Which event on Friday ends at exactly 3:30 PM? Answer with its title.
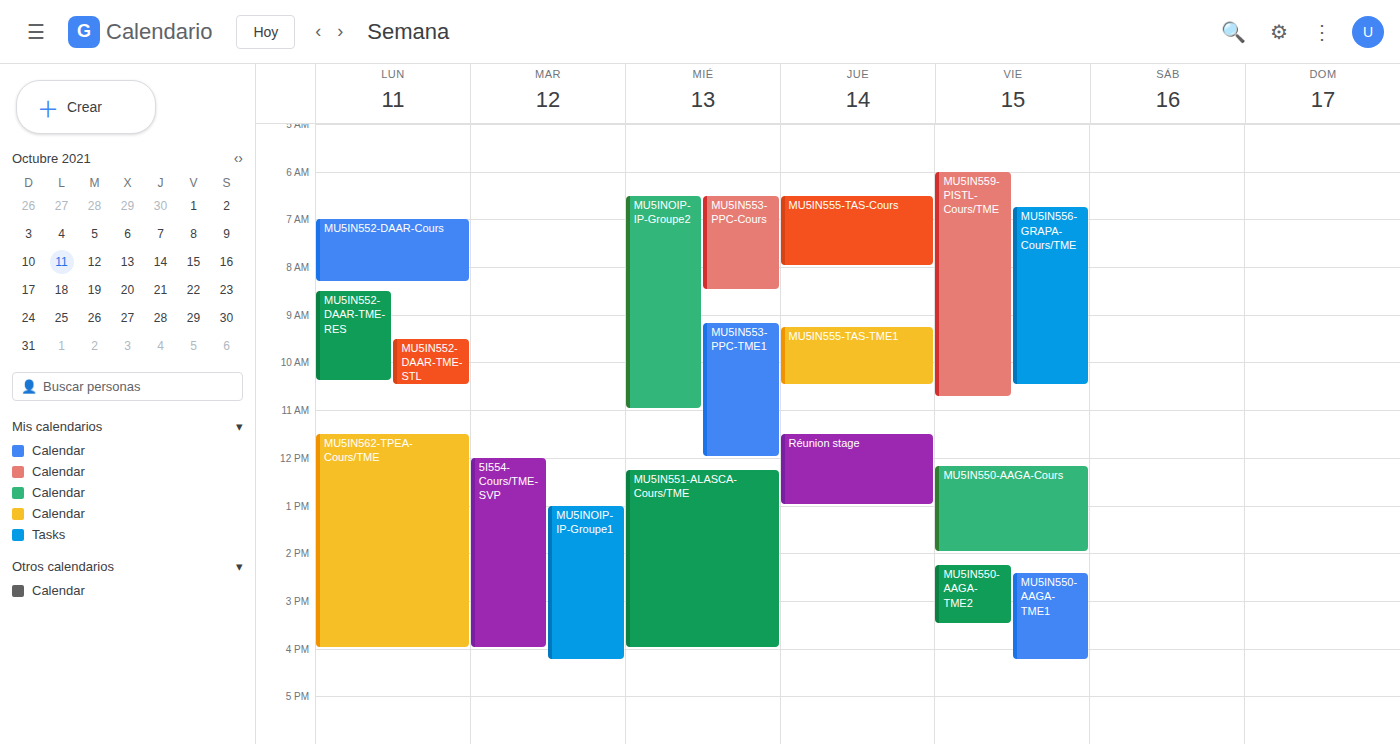
"MU5IN550-AAGA-TME2"